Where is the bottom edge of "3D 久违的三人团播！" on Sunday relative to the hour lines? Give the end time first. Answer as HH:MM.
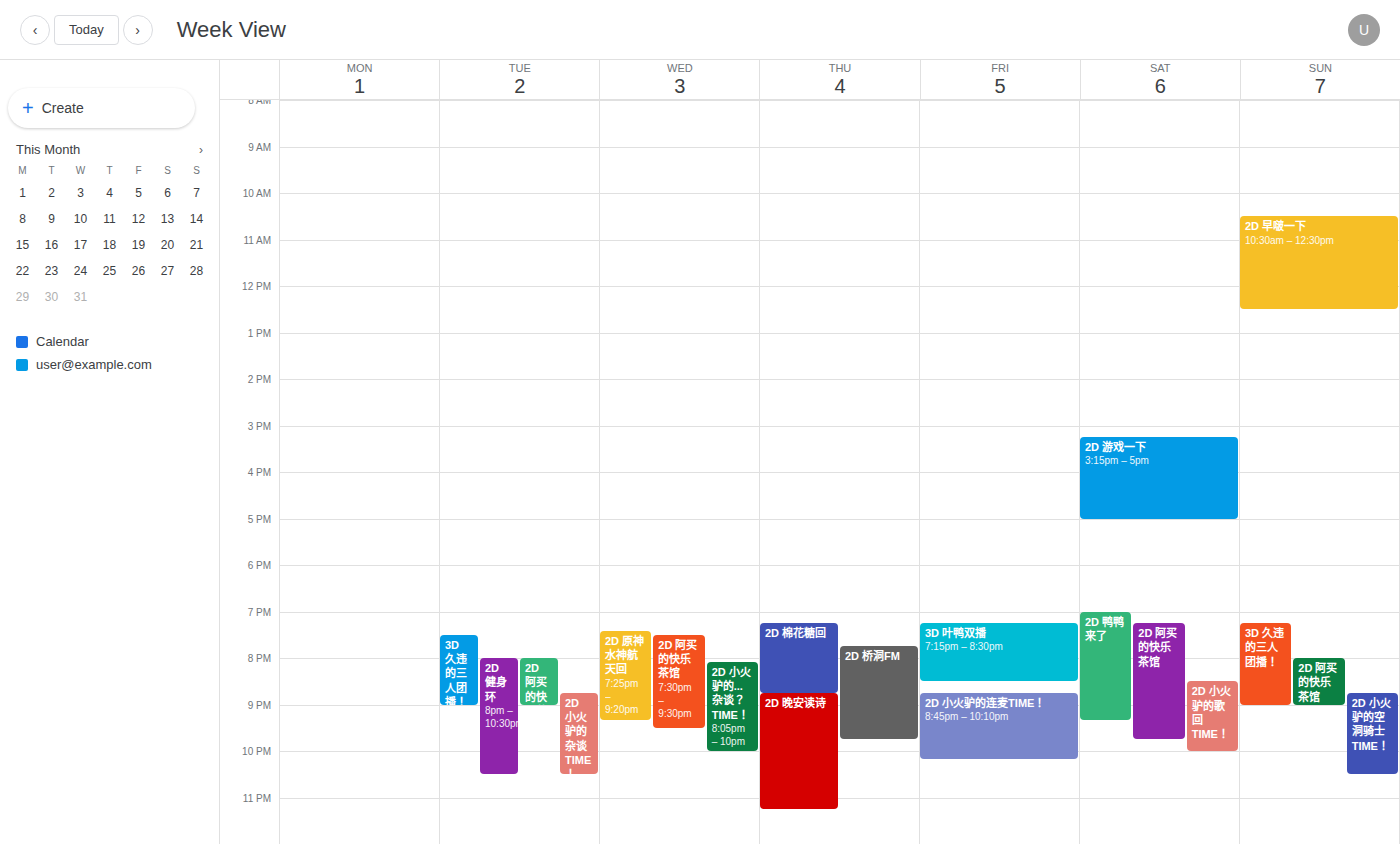
21:00 -- exactly on the 21:00 line.